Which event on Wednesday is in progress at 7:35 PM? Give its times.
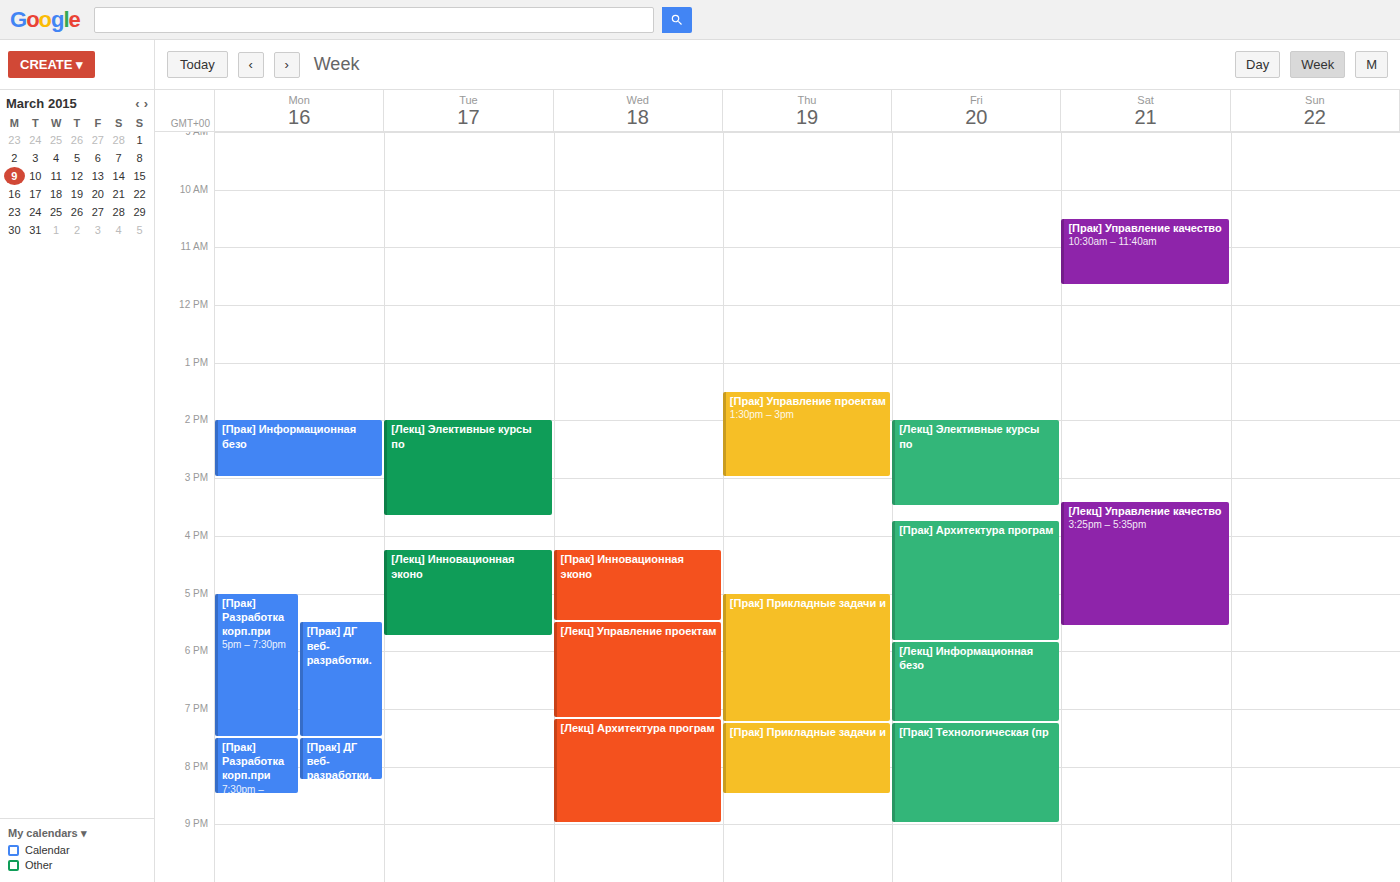
"[Лекц] Архитектура програм", 7:10 PM to 9:00 PM